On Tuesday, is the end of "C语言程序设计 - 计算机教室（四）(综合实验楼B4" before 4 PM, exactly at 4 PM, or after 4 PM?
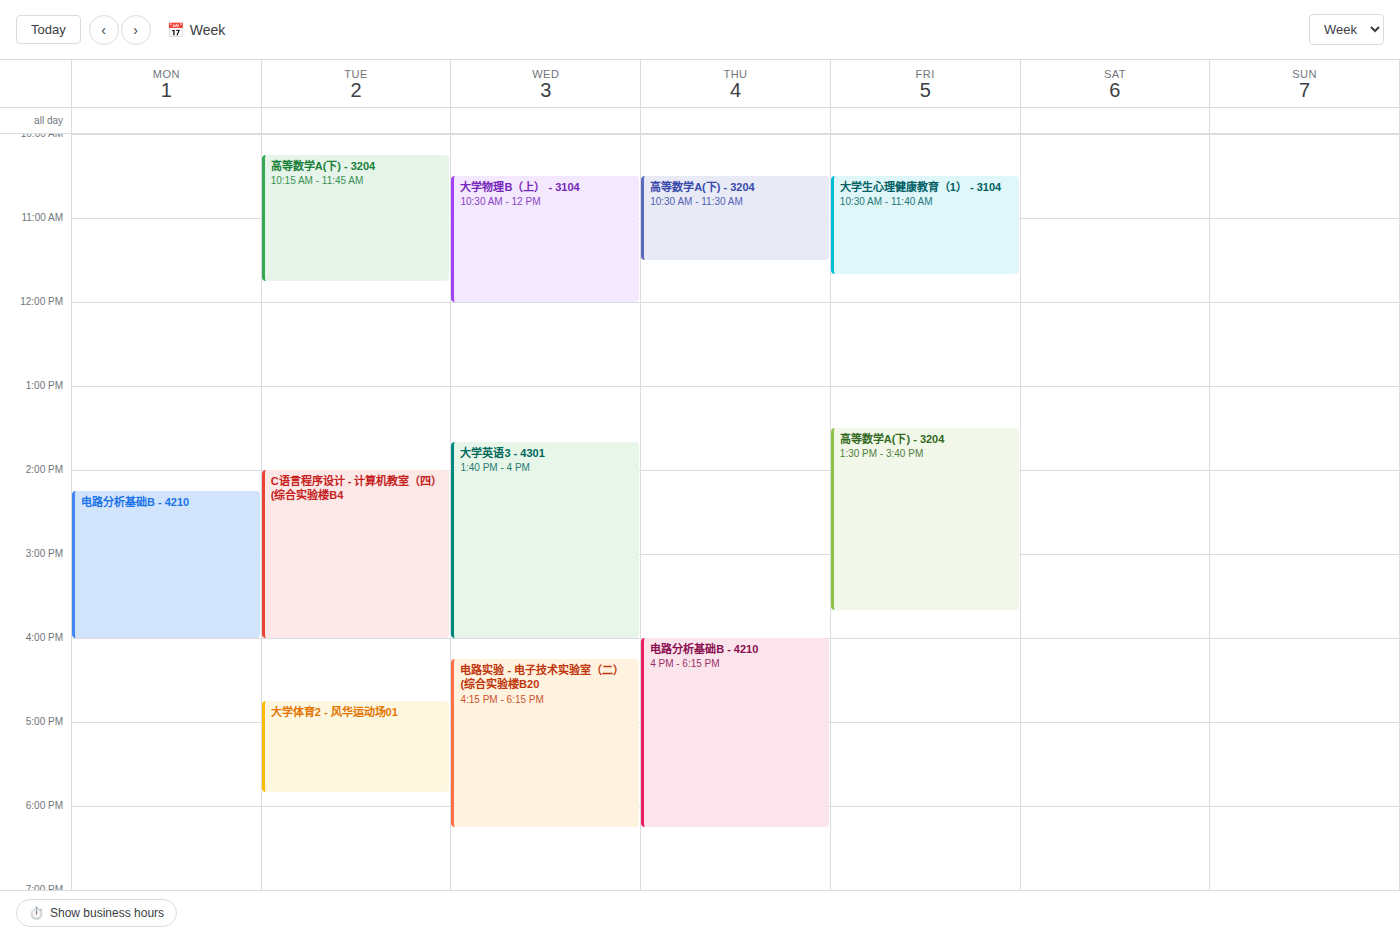
4:00 PM -- exactly at 4 PM, on the 4 PM line.